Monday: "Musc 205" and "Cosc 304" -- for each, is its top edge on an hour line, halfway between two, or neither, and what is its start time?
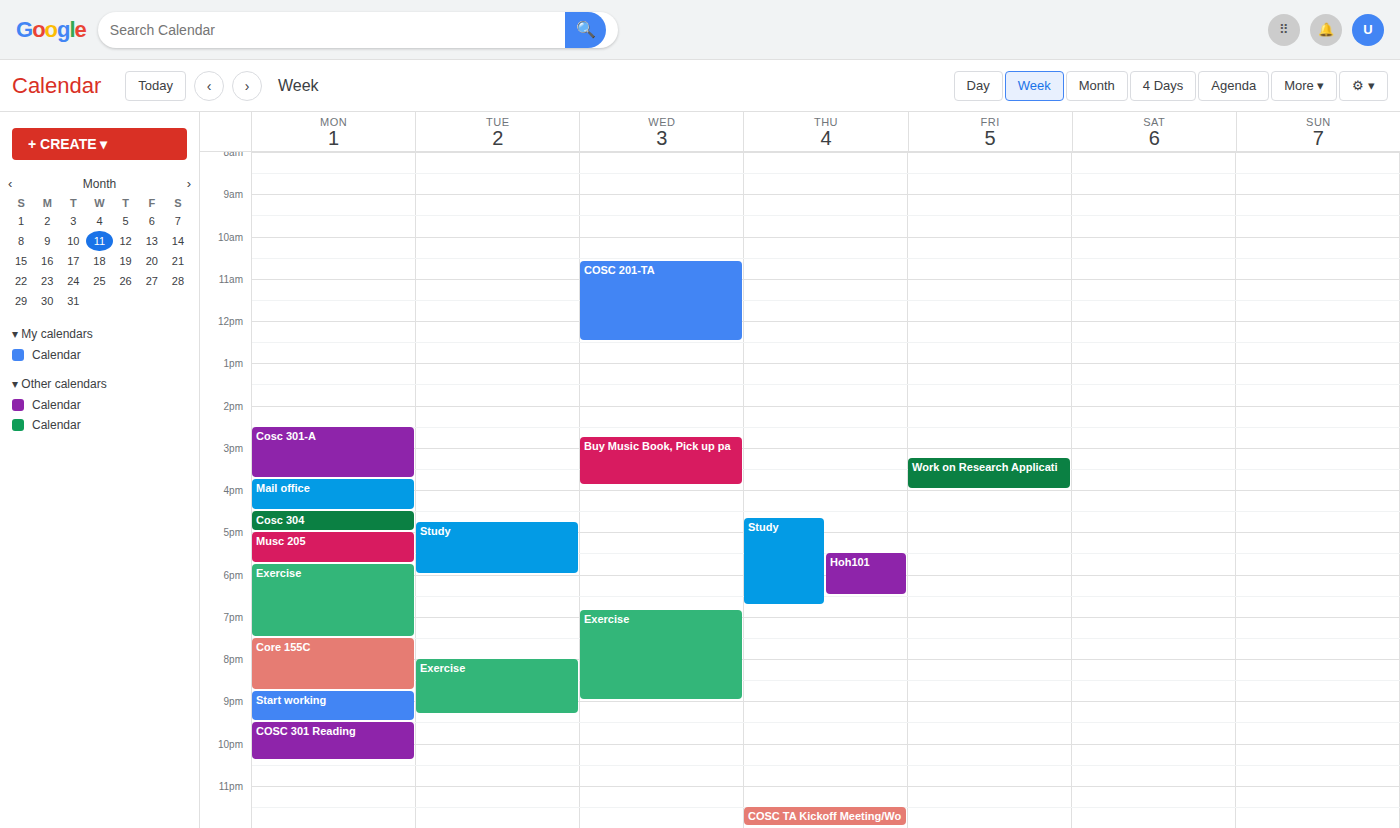
"Musc 205": 5:00 PM, exactly on the 5 PM line. "Cosc 304": 4:30 PM, halfway between the 4 PM and 5 PM lines.